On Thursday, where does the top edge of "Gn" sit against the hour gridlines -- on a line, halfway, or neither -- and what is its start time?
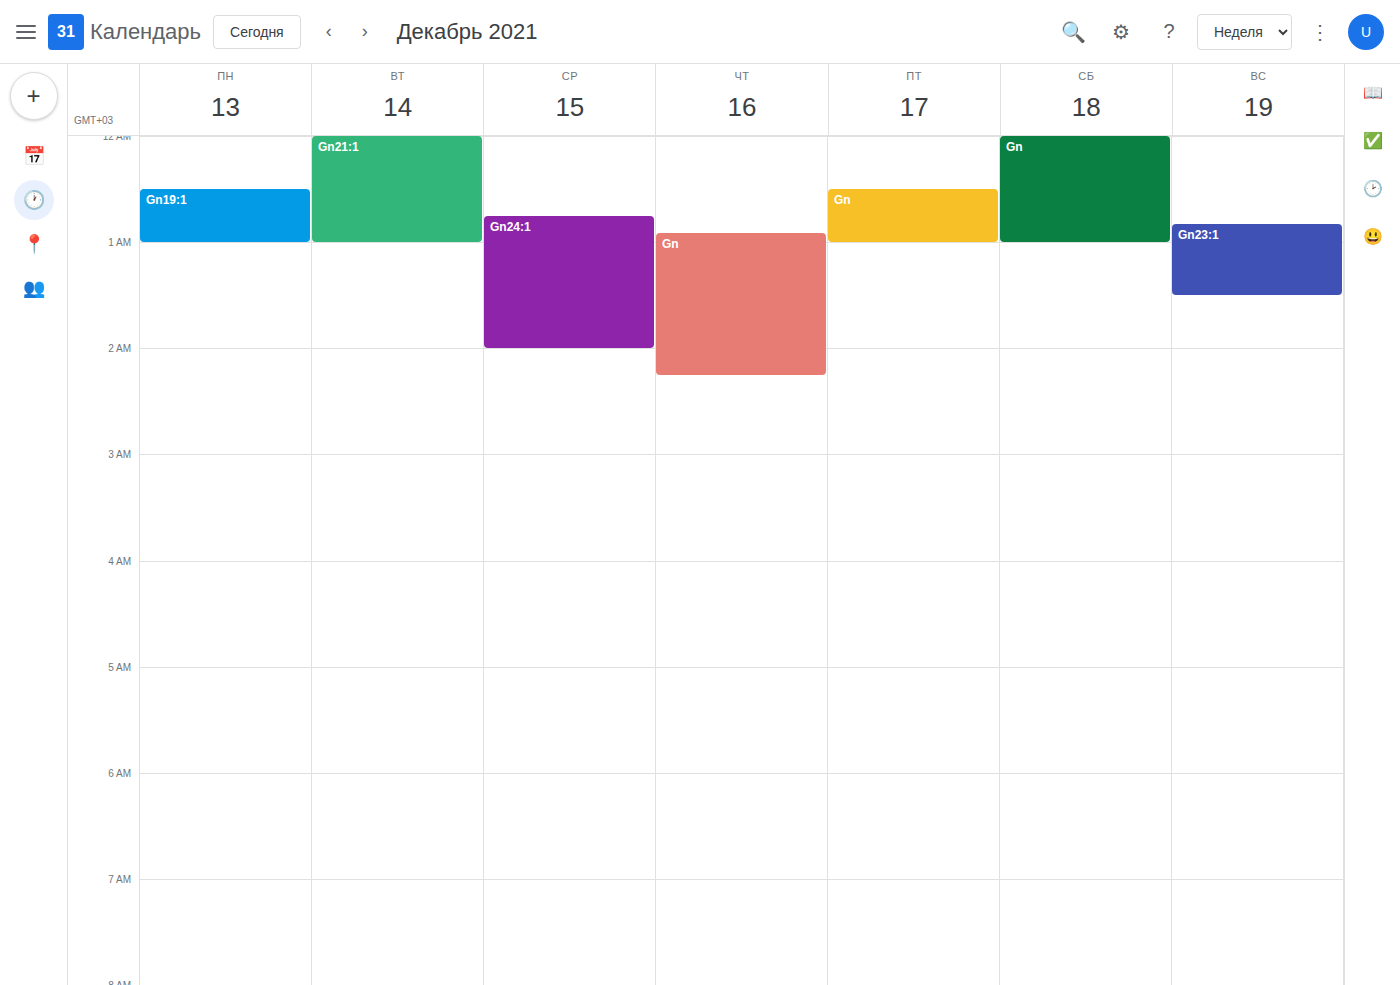
12:55 AM -- neither: 55 minutes below the 12 AM line and 5 minutes above the 1 AM line.